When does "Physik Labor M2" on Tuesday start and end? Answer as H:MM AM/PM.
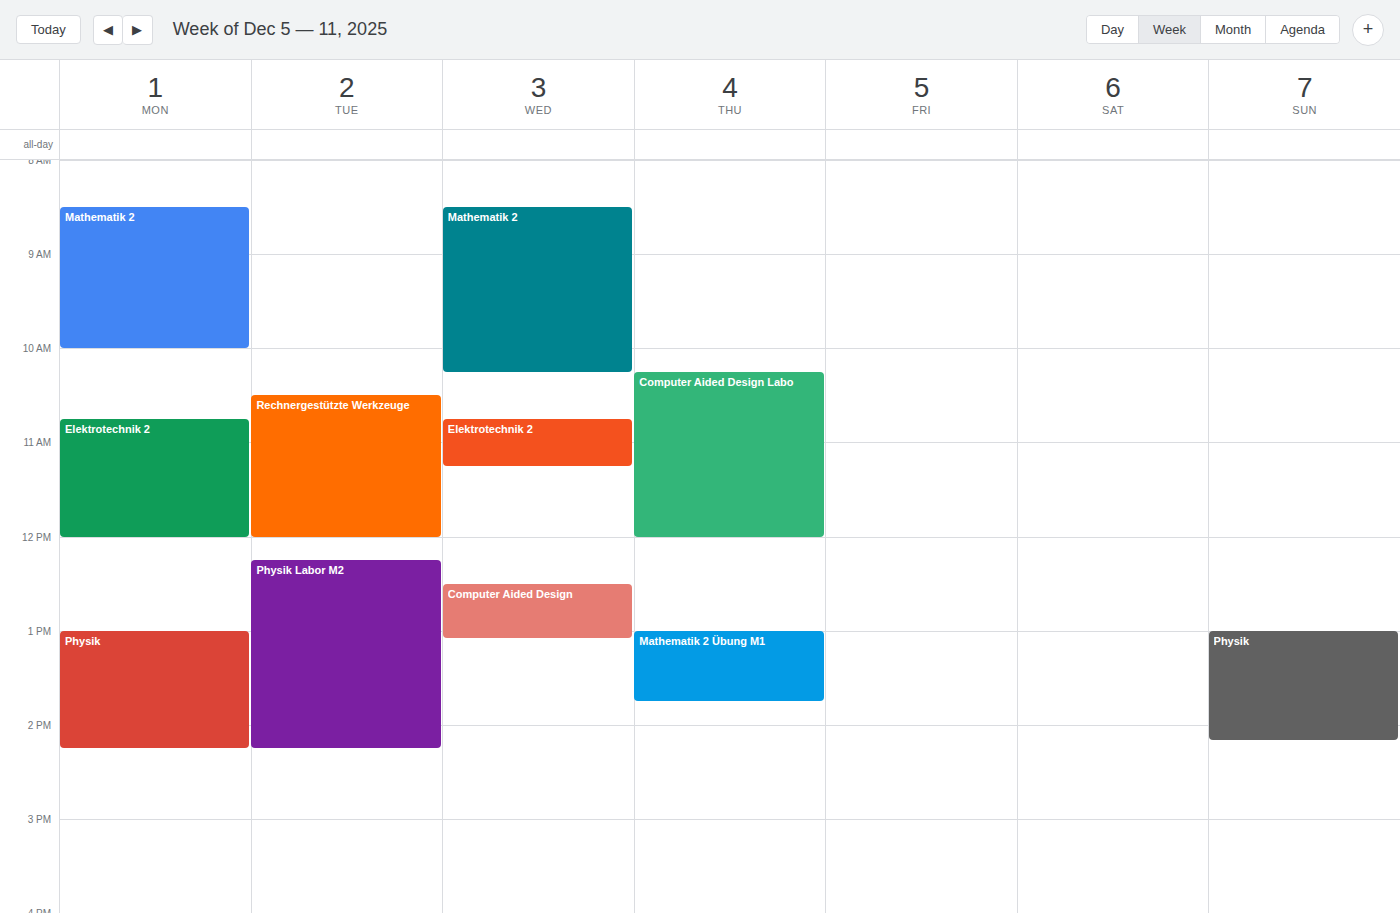
12:15 PM to 2:15 PM